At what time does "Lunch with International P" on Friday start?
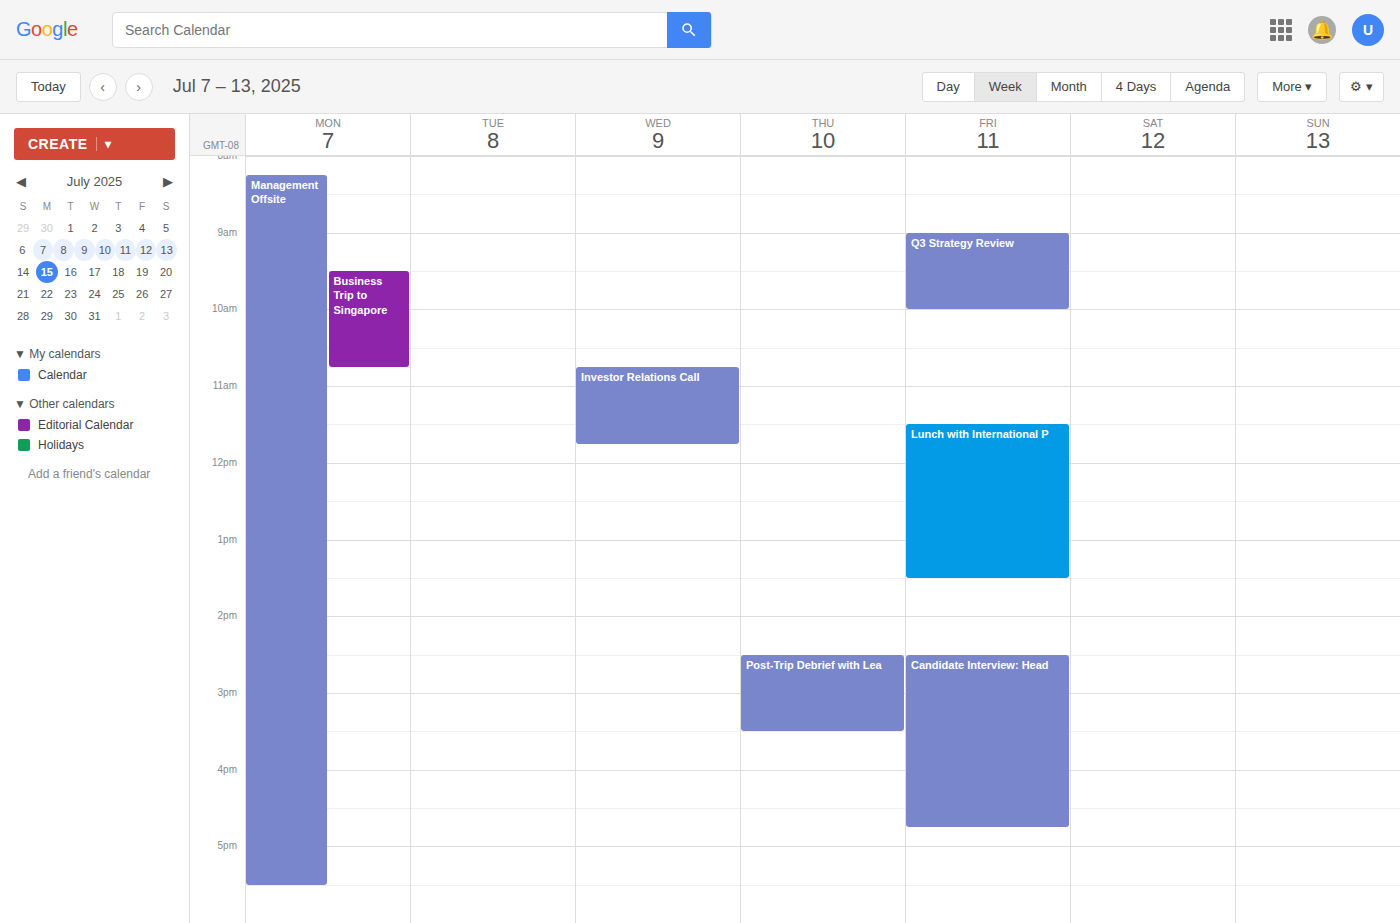
11:30 AM